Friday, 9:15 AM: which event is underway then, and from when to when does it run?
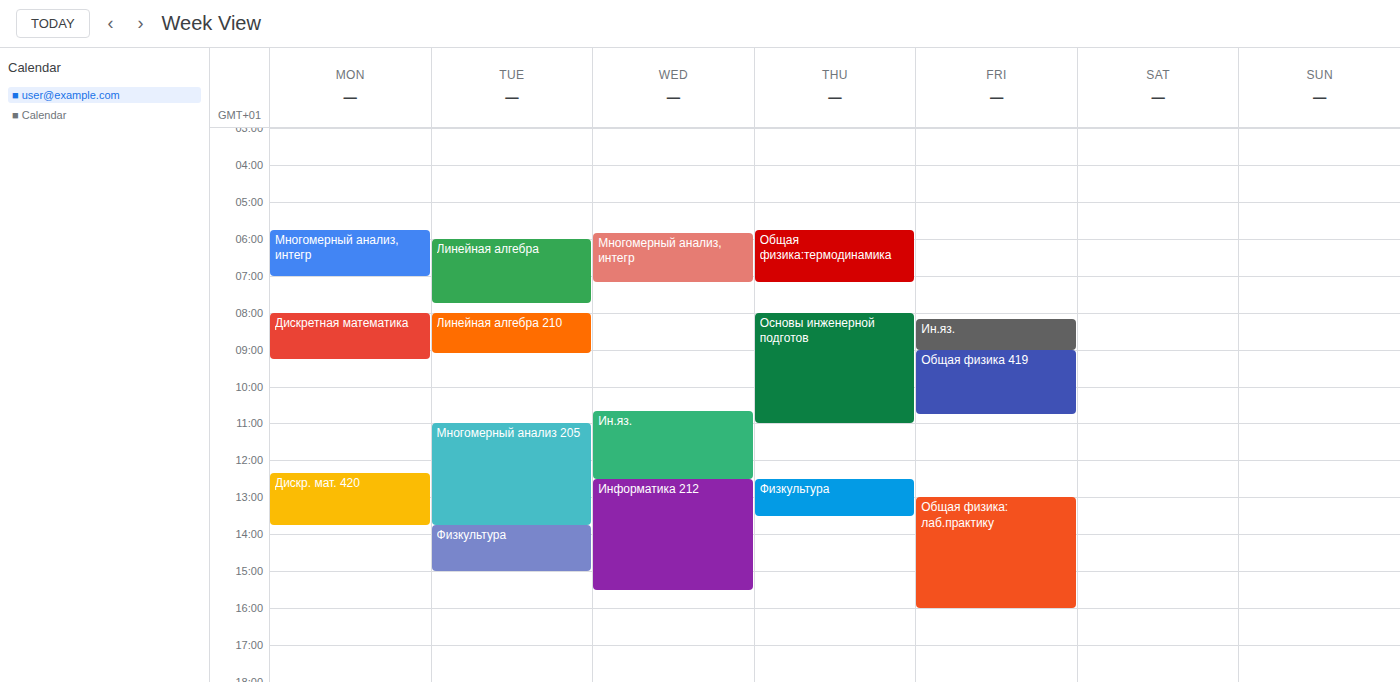
"Общая физика 419", 9:00 AM to 10:45 AM